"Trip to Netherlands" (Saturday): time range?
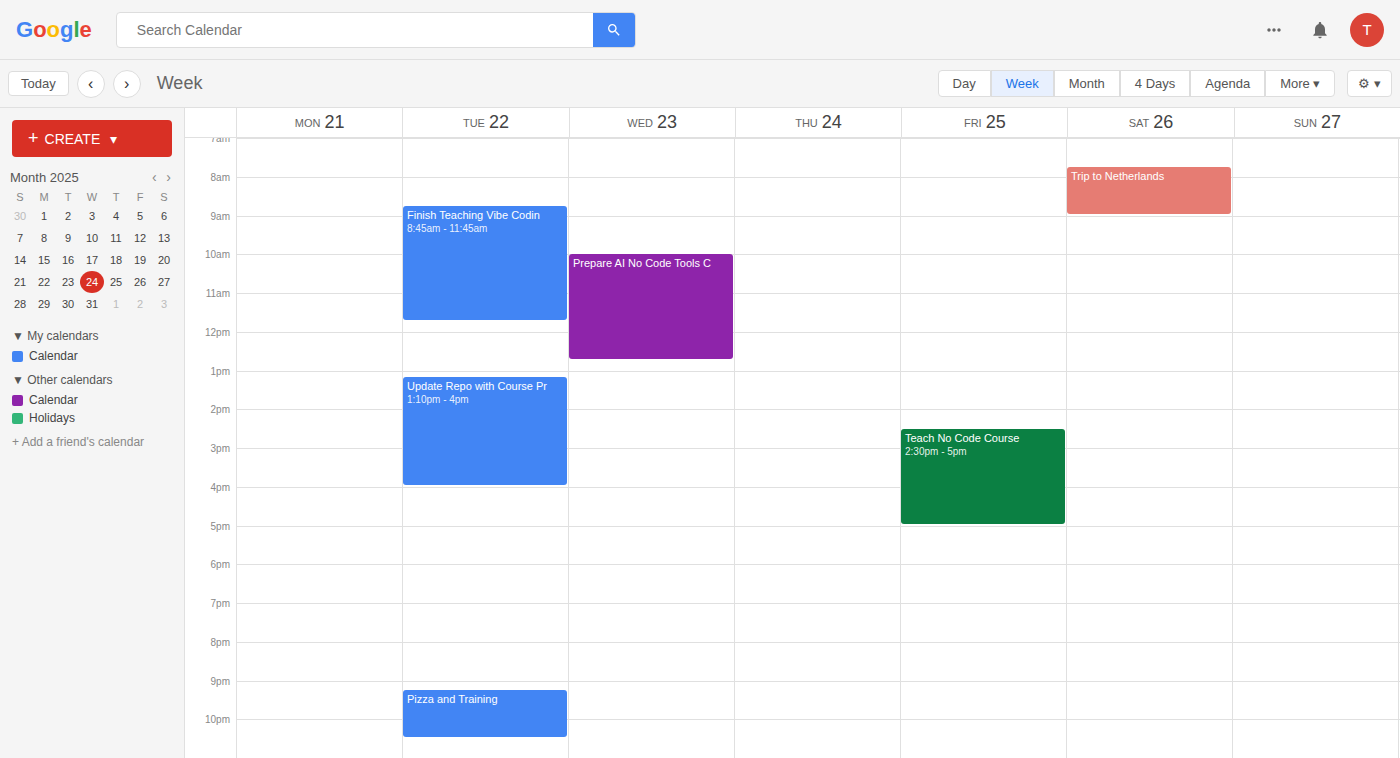
7:45 AM to 9:00 AM